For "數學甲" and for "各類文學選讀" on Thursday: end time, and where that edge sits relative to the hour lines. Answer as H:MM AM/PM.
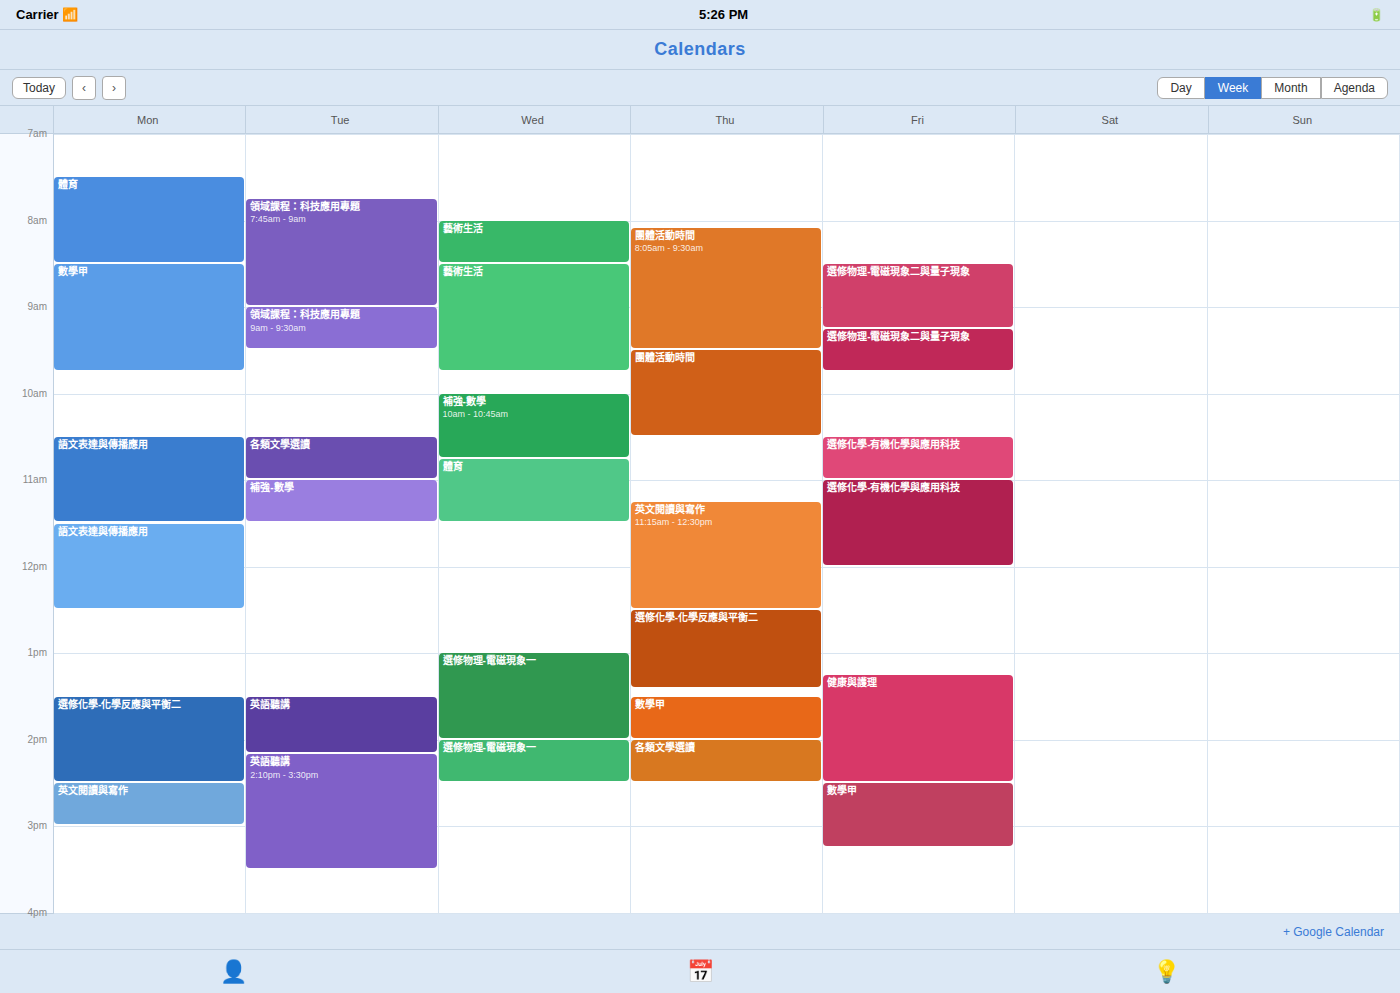
"數學甲": 2:00 PM, exactly on the 2 PM line. "各類文學選讀": 2:30 PM, halfway between the 2 PM and 3 PM lines.